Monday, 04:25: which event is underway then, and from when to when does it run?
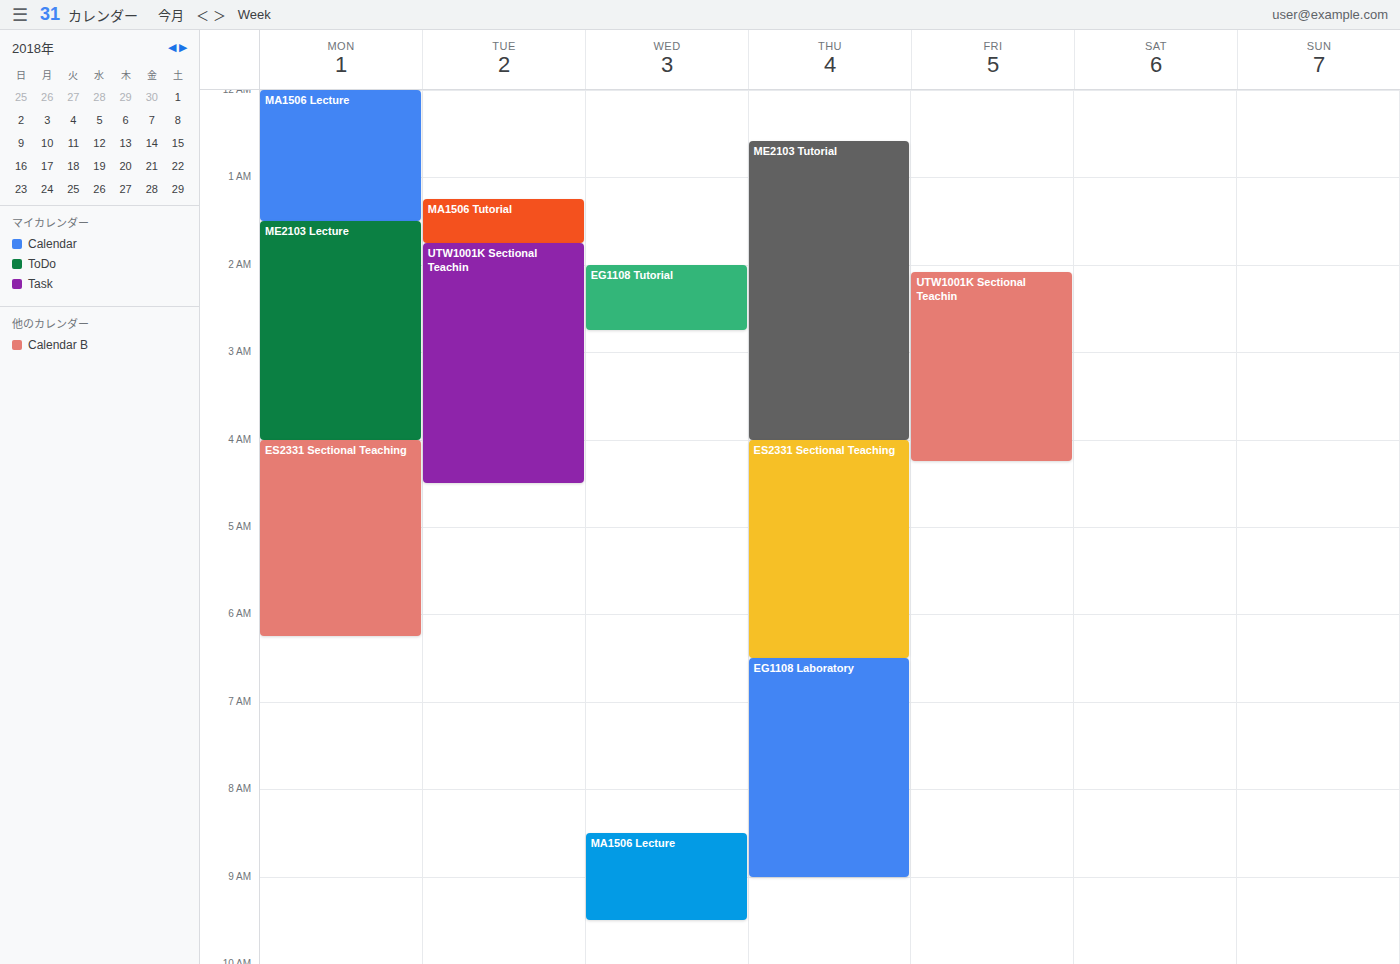
"ES2331 Sectional Teaching", 04:00 to 06:15